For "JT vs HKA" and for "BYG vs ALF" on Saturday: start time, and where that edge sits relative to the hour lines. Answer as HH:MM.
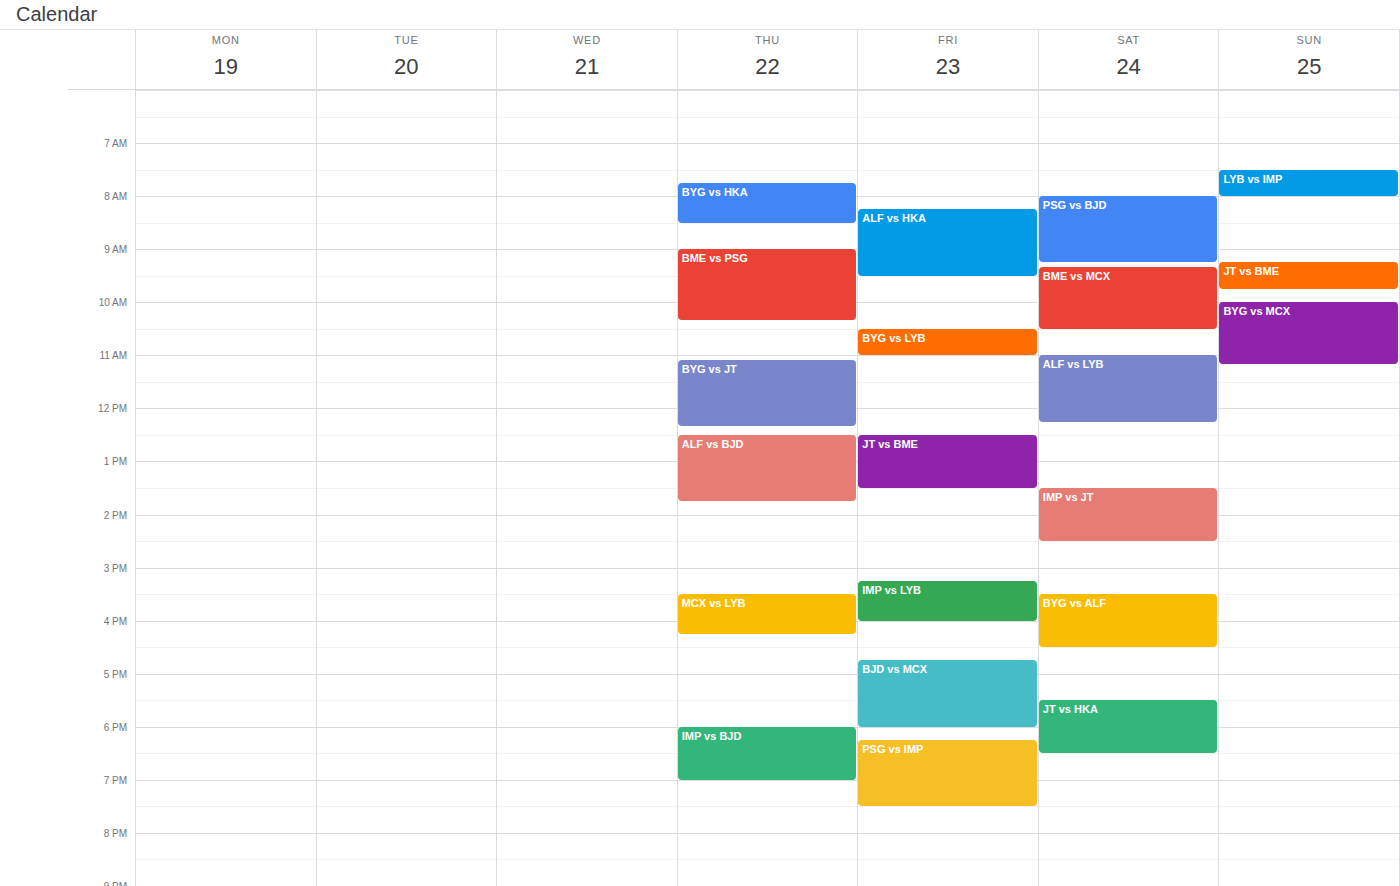
"JT vs HKA": 17:30, halfway between the 17:00 and 18:00 lines. "BYG vs ALF": 15:30, halfway between the 15:00 and 16:00 lines.